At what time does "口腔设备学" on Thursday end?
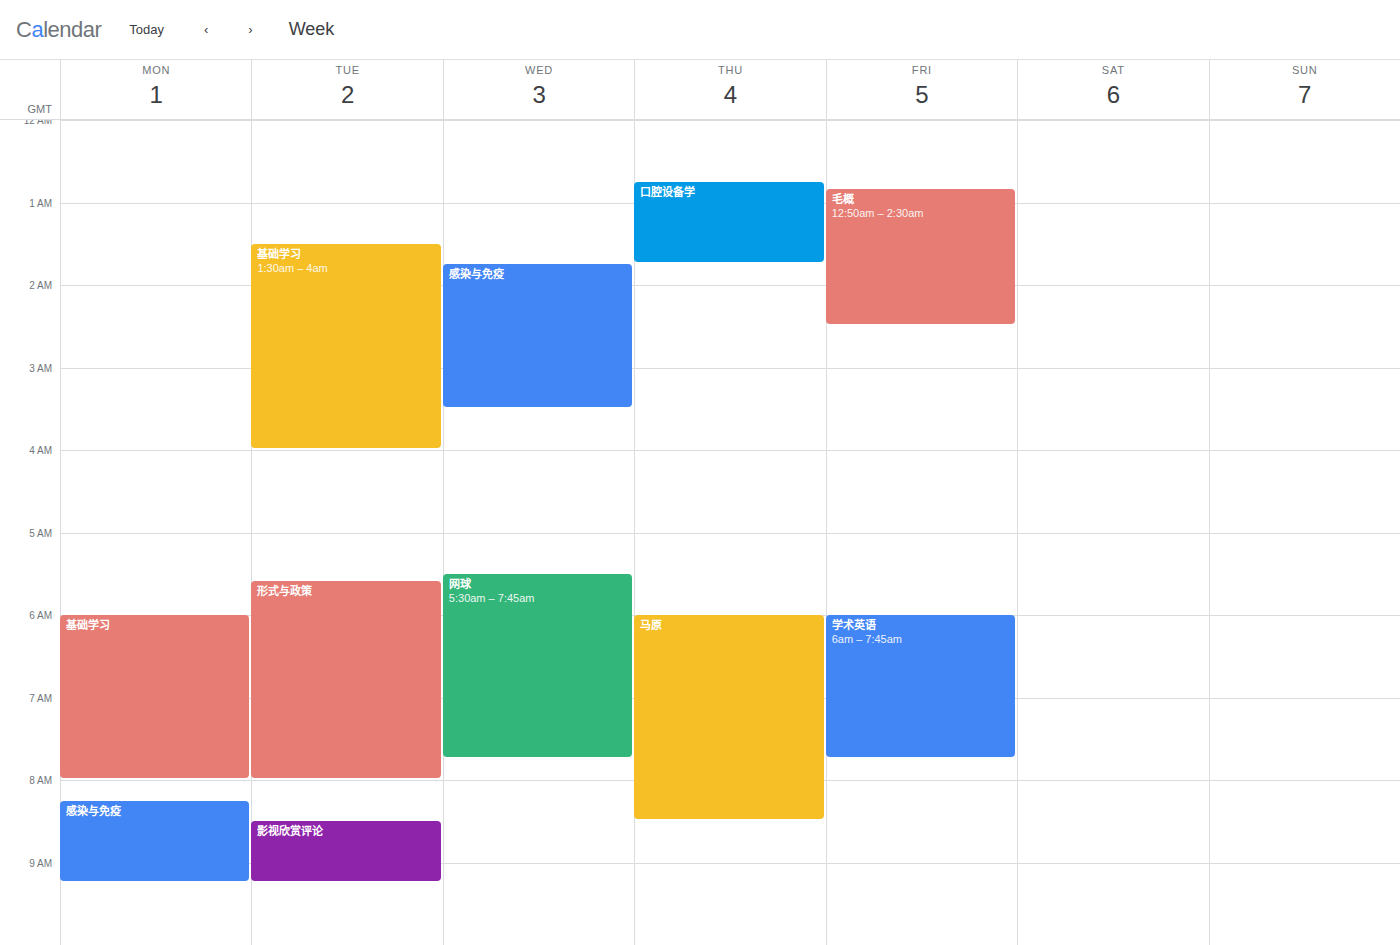
1:45 AM